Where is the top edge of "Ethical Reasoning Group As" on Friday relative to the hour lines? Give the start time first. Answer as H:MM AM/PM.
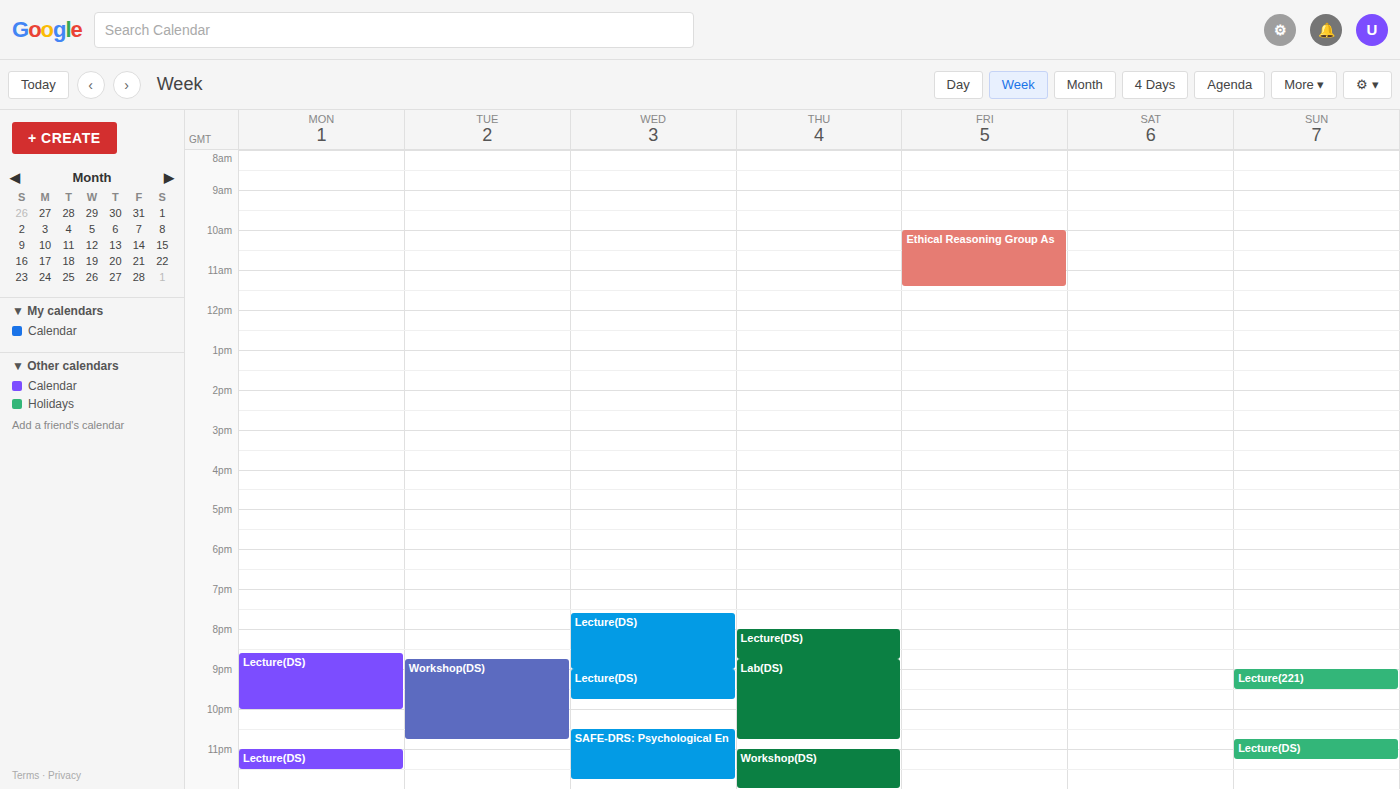
10:00 AM -- exactly on the 10 AM line.